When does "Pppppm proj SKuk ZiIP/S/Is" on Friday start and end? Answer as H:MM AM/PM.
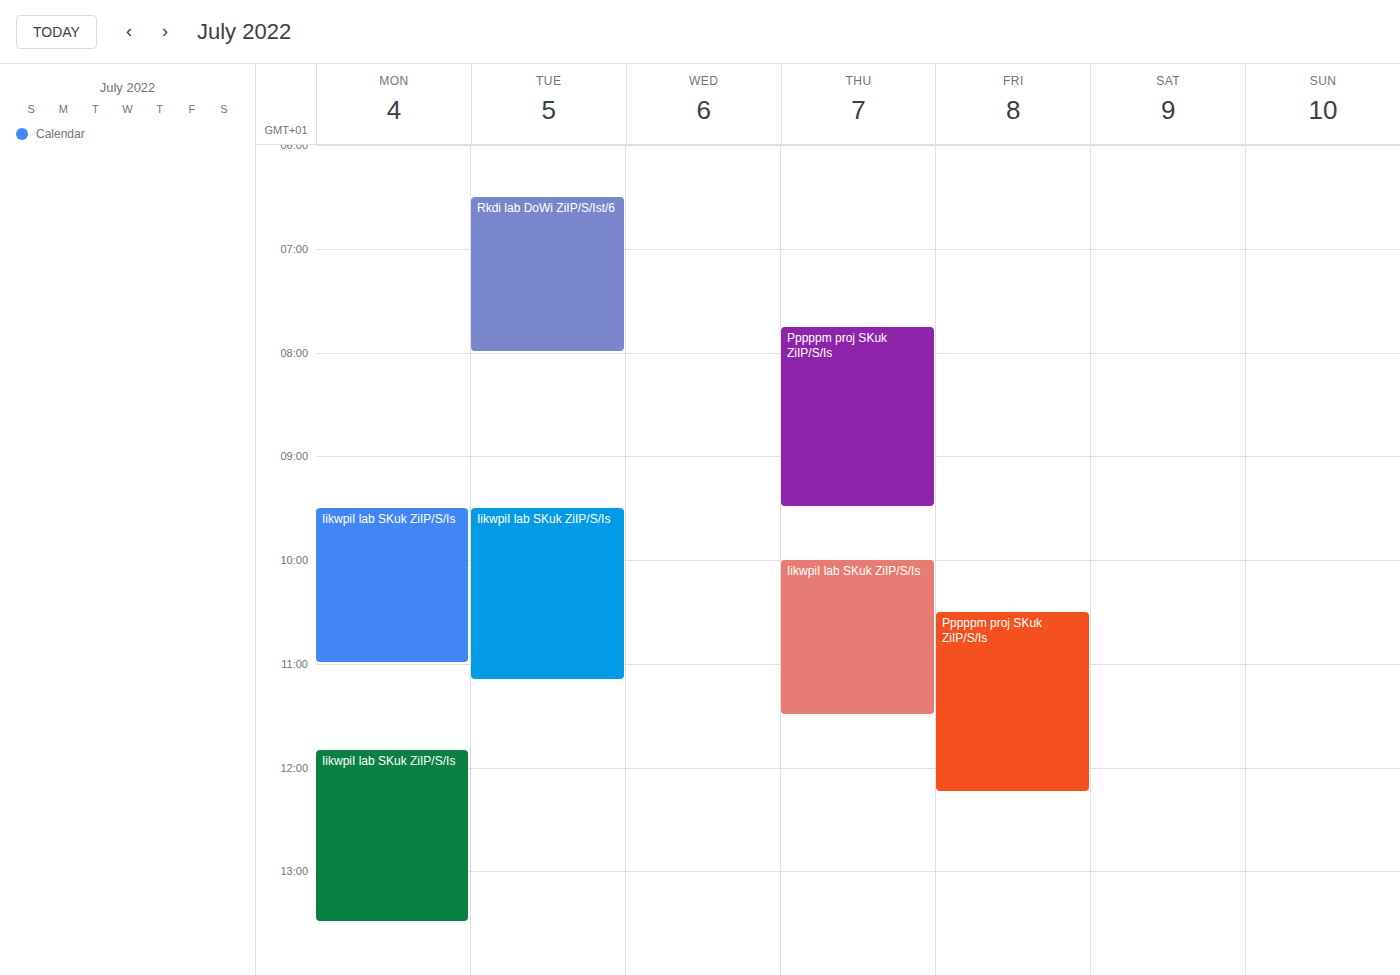
10:30 AM to 12:15 PM